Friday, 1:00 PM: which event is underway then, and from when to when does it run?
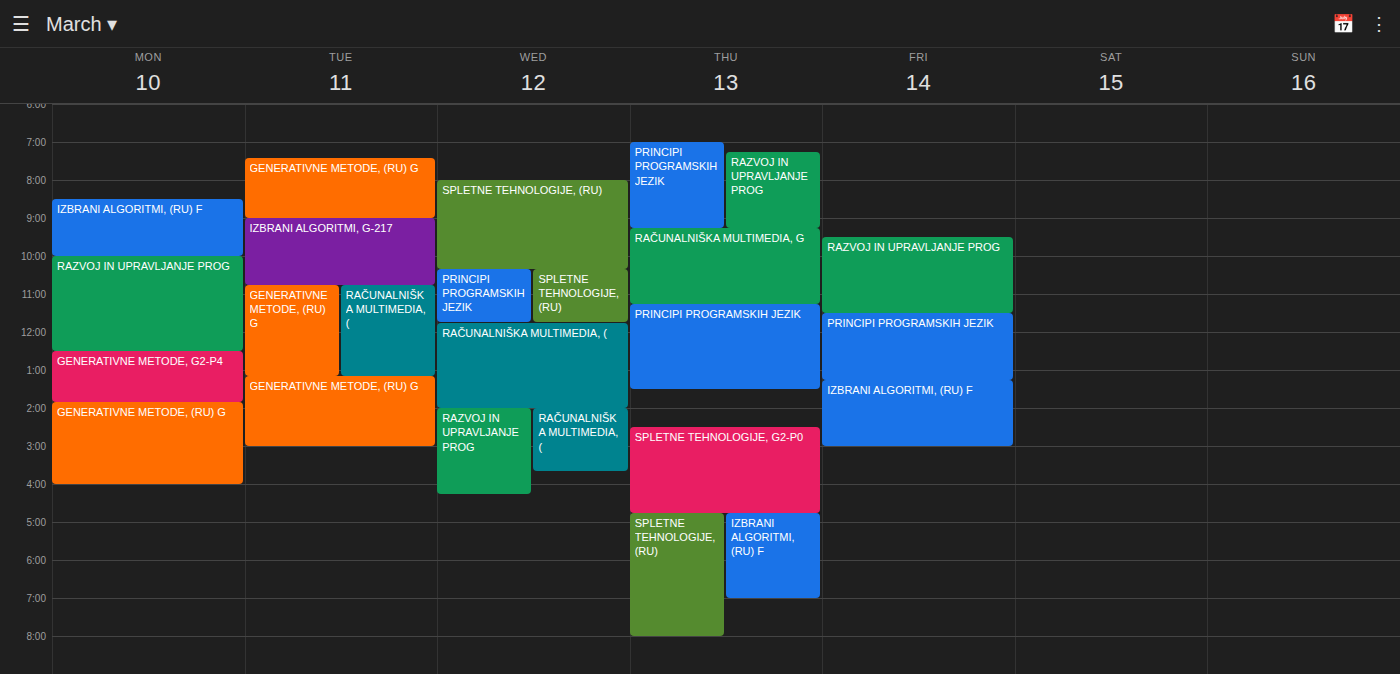
"PRINCIPI PROGRAMSKIH JEZIK", 11:30 AM to 1:15 PM